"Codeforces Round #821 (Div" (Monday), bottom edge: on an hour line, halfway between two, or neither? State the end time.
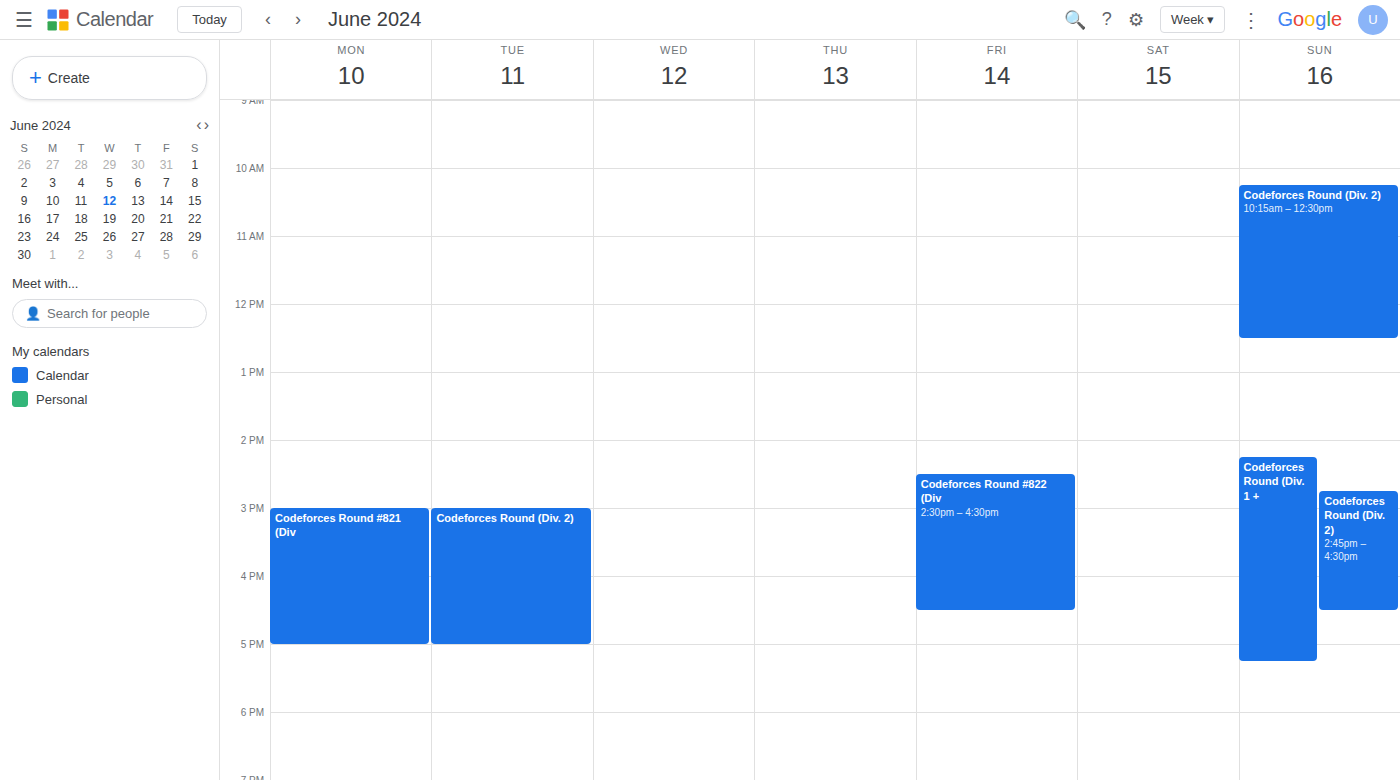
5:00 PM -- exactly on the 5 PM line.